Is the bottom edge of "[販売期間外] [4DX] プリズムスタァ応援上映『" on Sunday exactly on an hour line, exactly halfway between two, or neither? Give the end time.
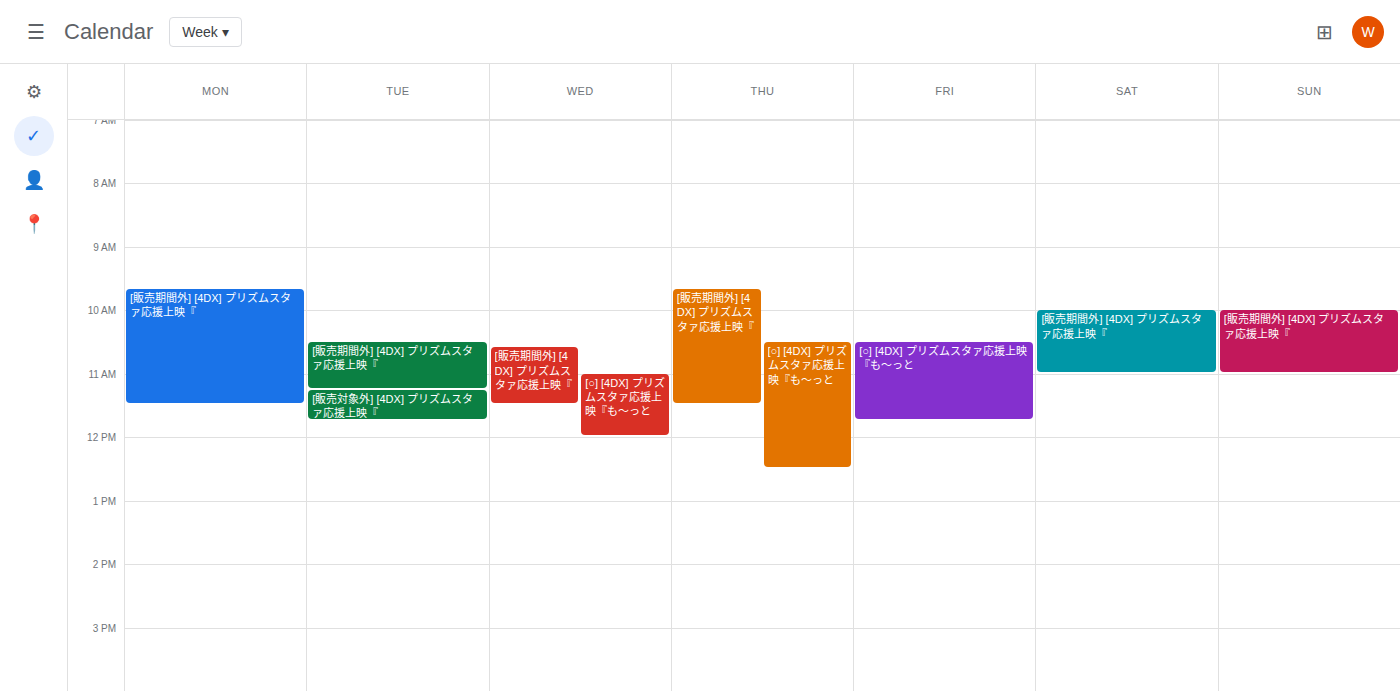
11:00 AM -- exactly on the 11 AM line.